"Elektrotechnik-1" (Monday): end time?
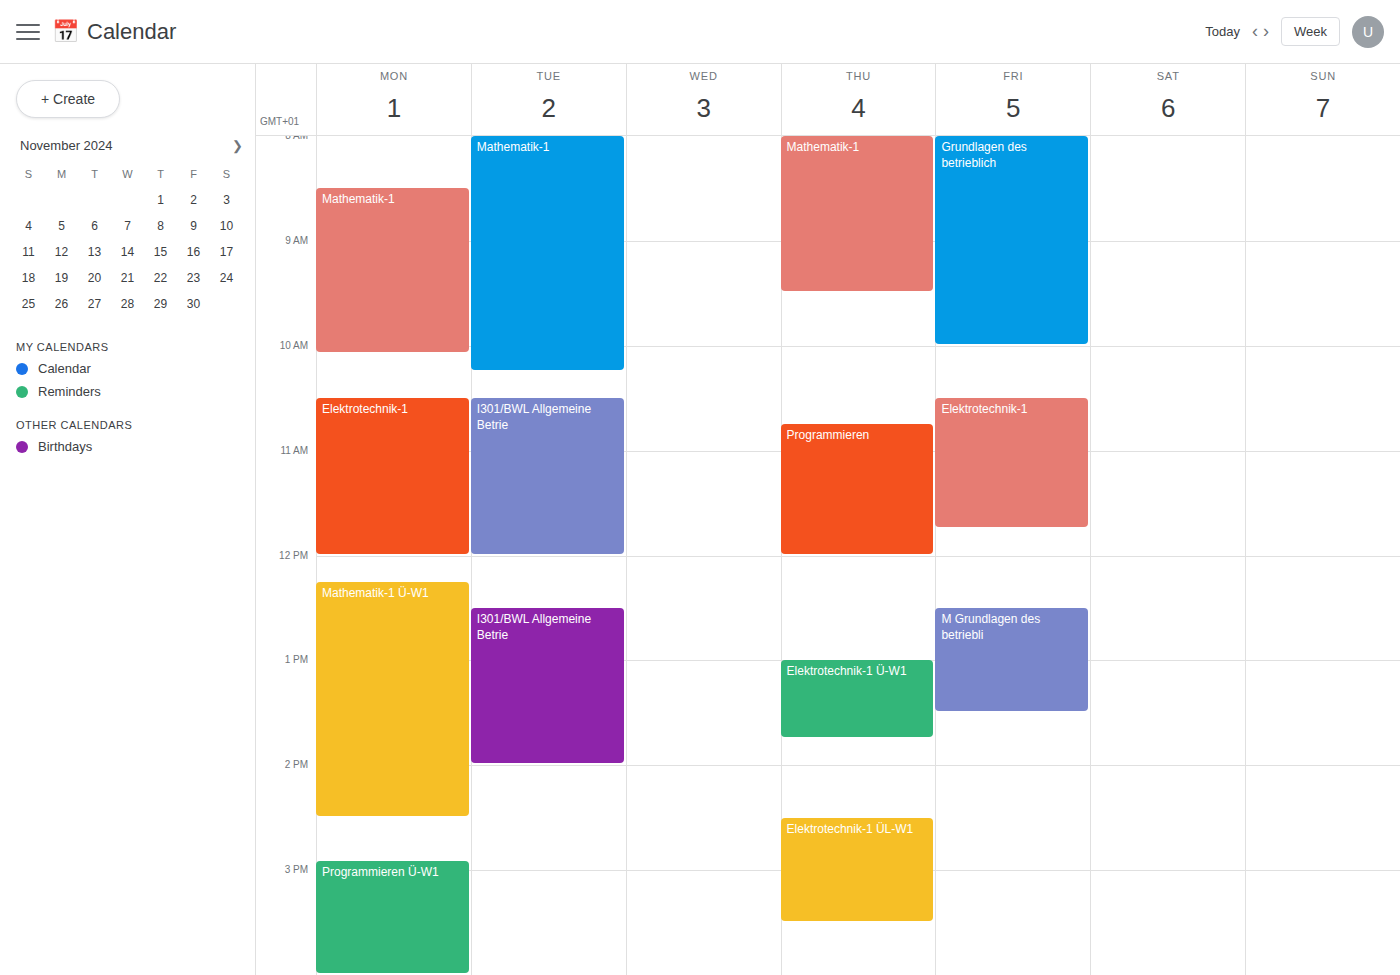
12:00 PM